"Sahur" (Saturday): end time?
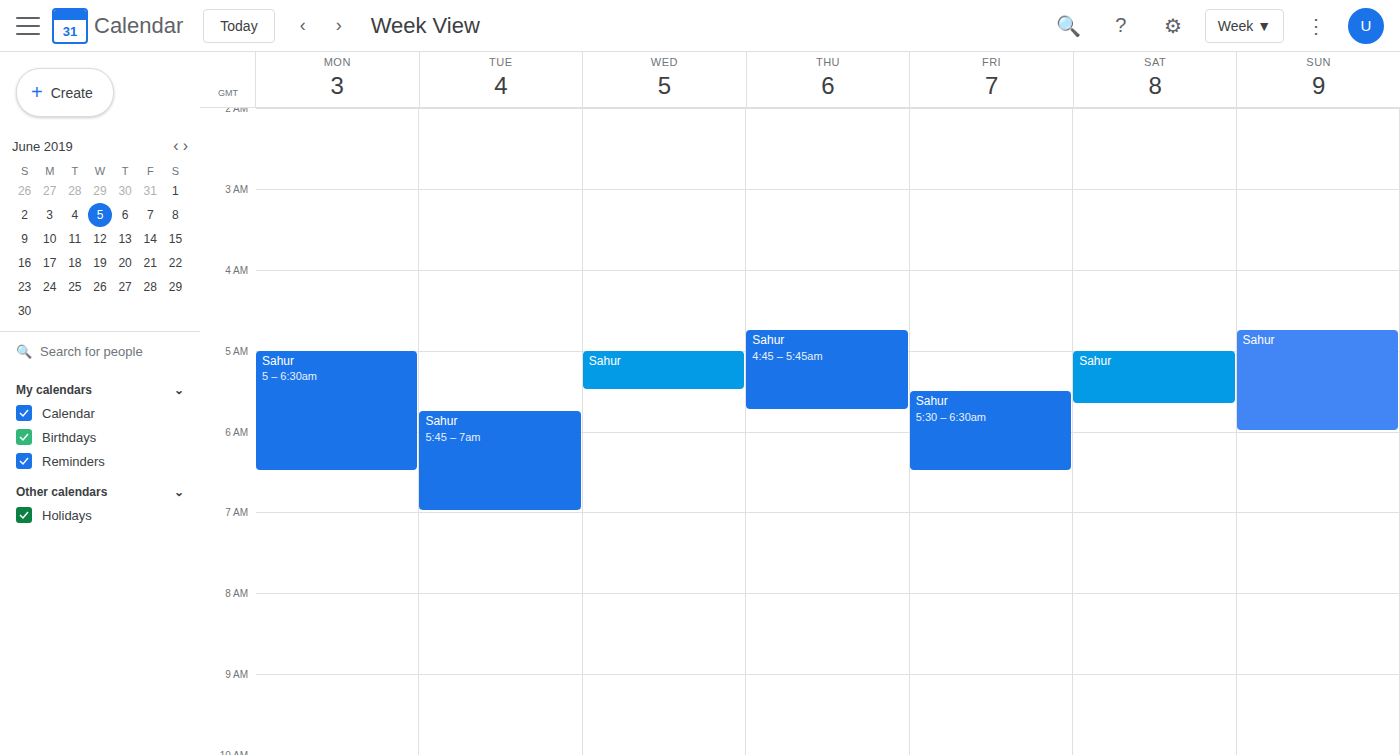
5:40 AM